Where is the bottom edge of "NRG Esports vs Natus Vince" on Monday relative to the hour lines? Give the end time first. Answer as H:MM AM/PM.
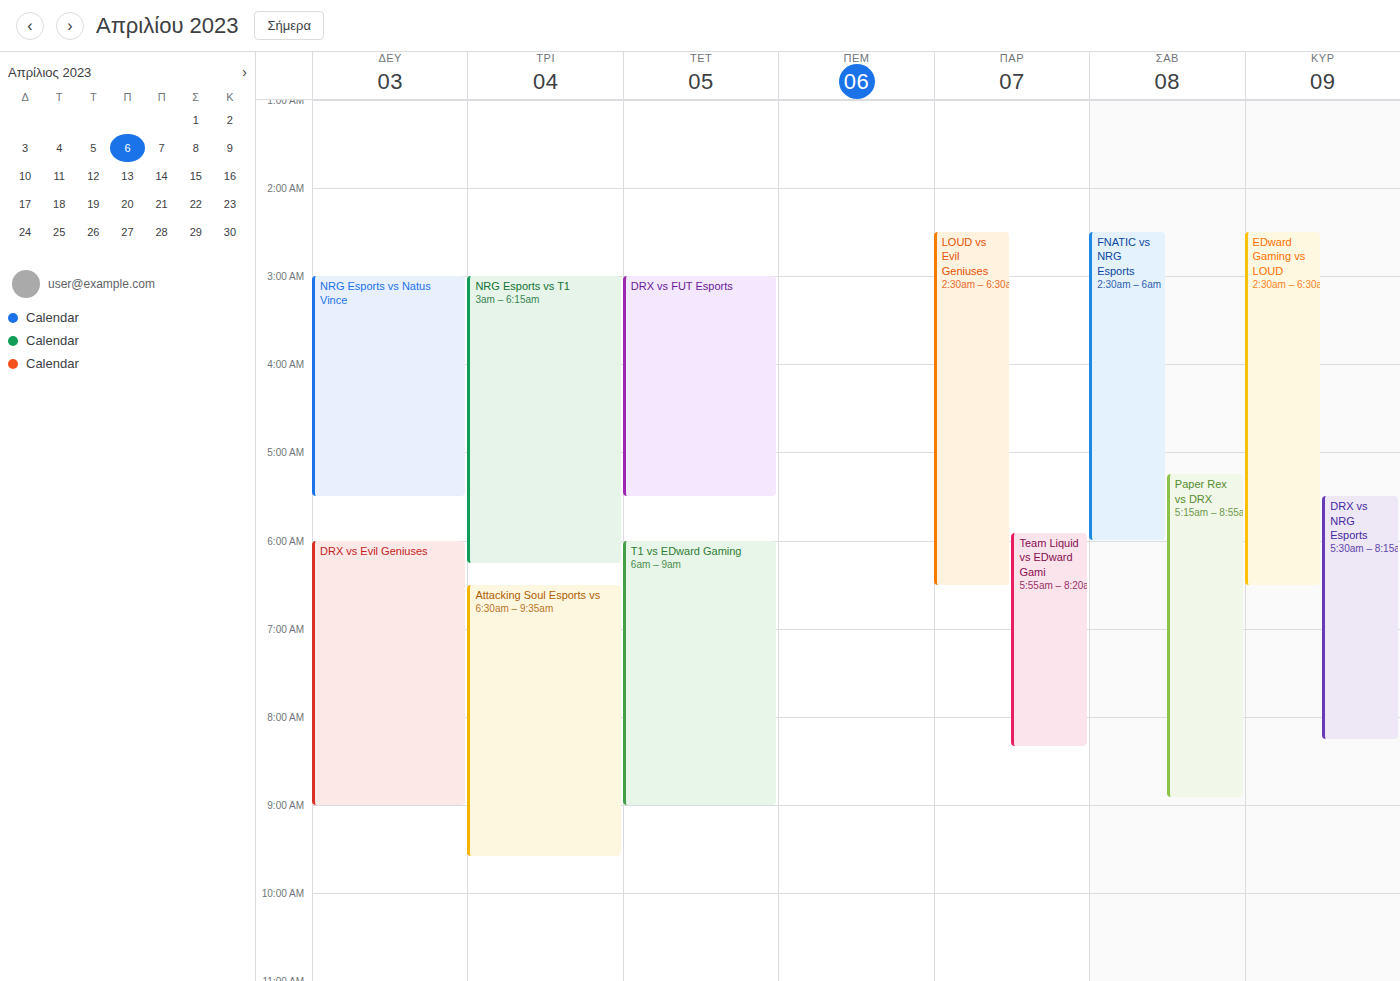
5:30 AM -- halfway between the 5 AM and 6 AM lines.